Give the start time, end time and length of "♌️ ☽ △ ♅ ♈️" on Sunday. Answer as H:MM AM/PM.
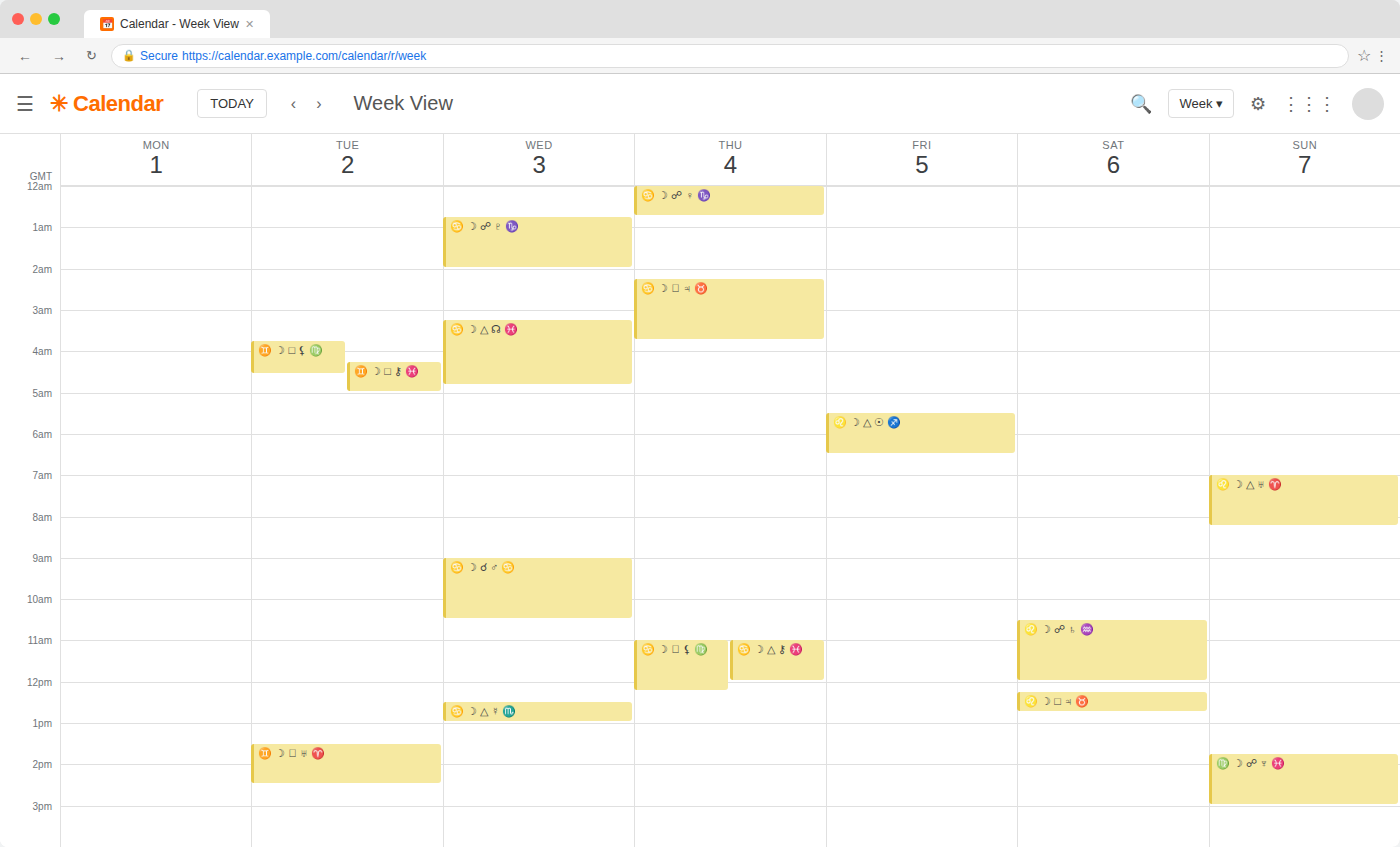
7:00 AM to 8:15 AM, 1 hour 15 minutes